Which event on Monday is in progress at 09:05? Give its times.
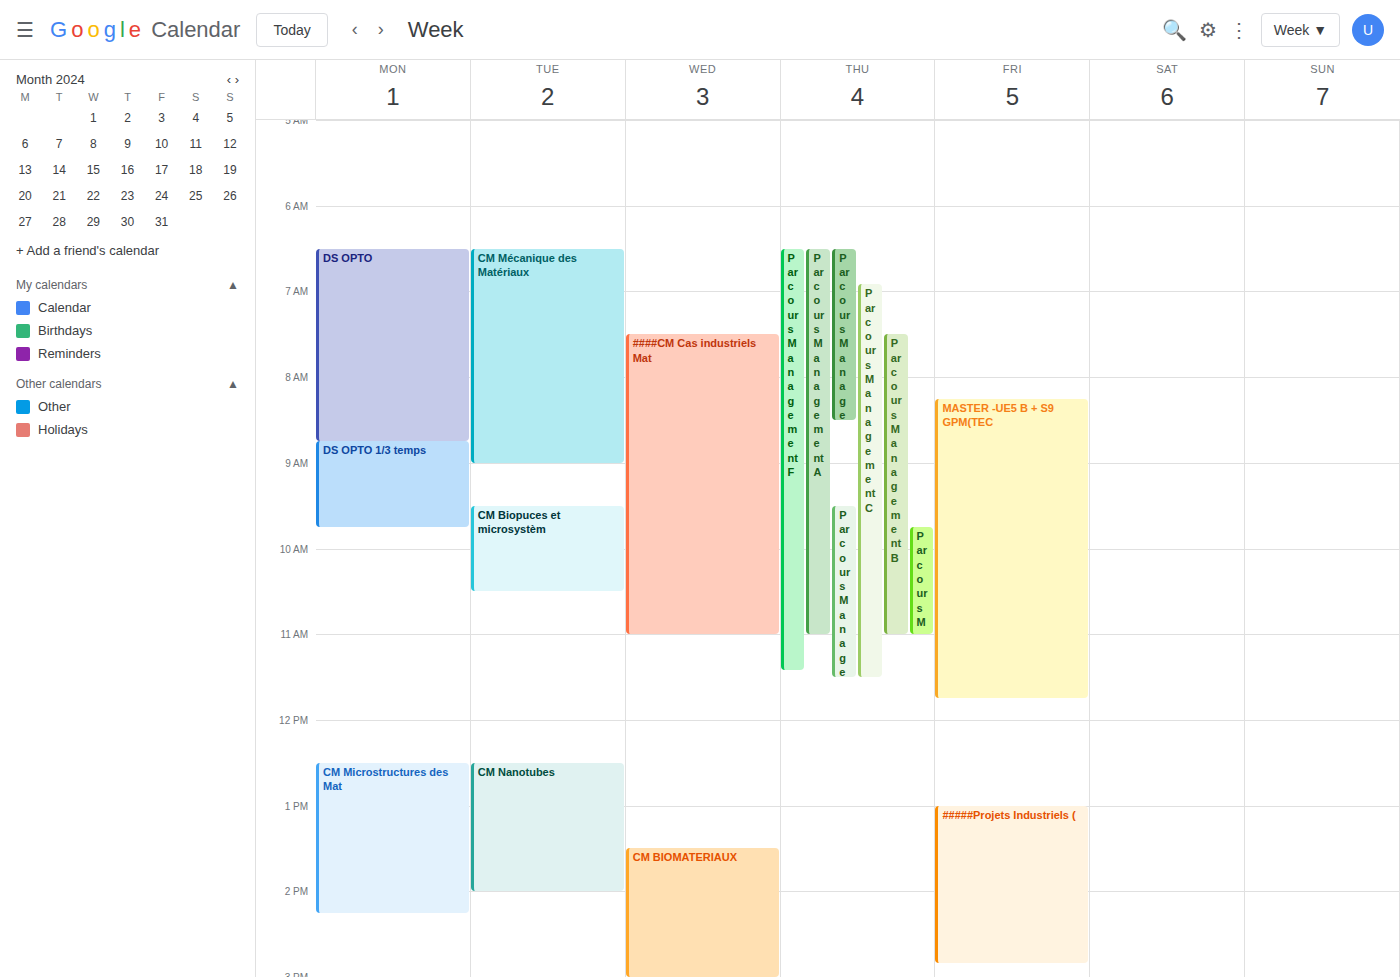
"DS OPTO 1/3 temps", 08:45 to 09:45